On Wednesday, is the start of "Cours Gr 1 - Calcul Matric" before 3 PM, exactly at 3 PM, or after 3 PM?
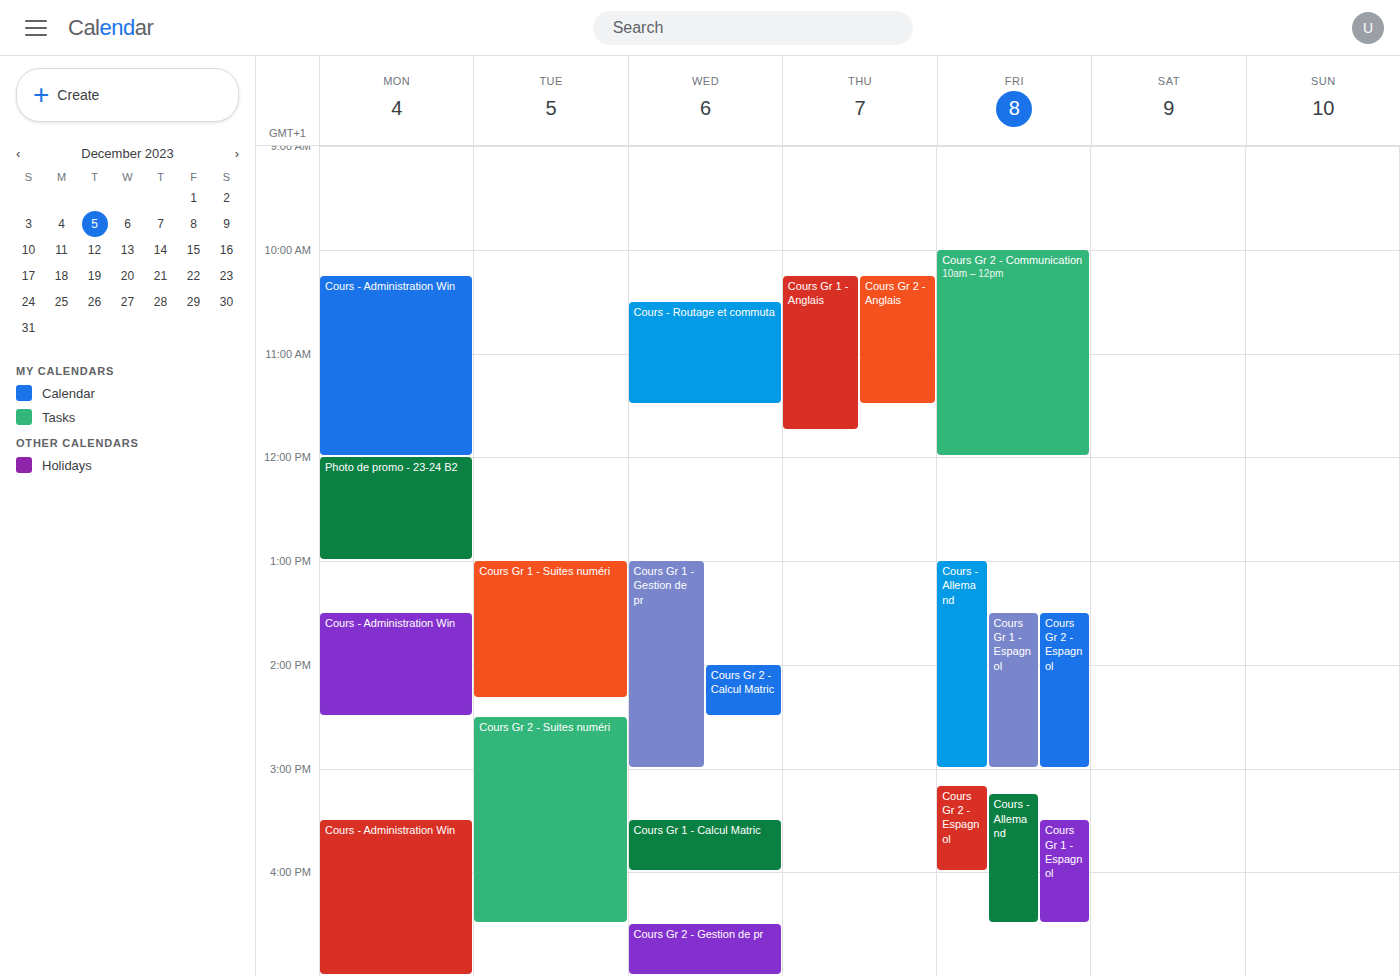
3:30 PM -- after 3 PM, 30 minutes below the 3 PM line.